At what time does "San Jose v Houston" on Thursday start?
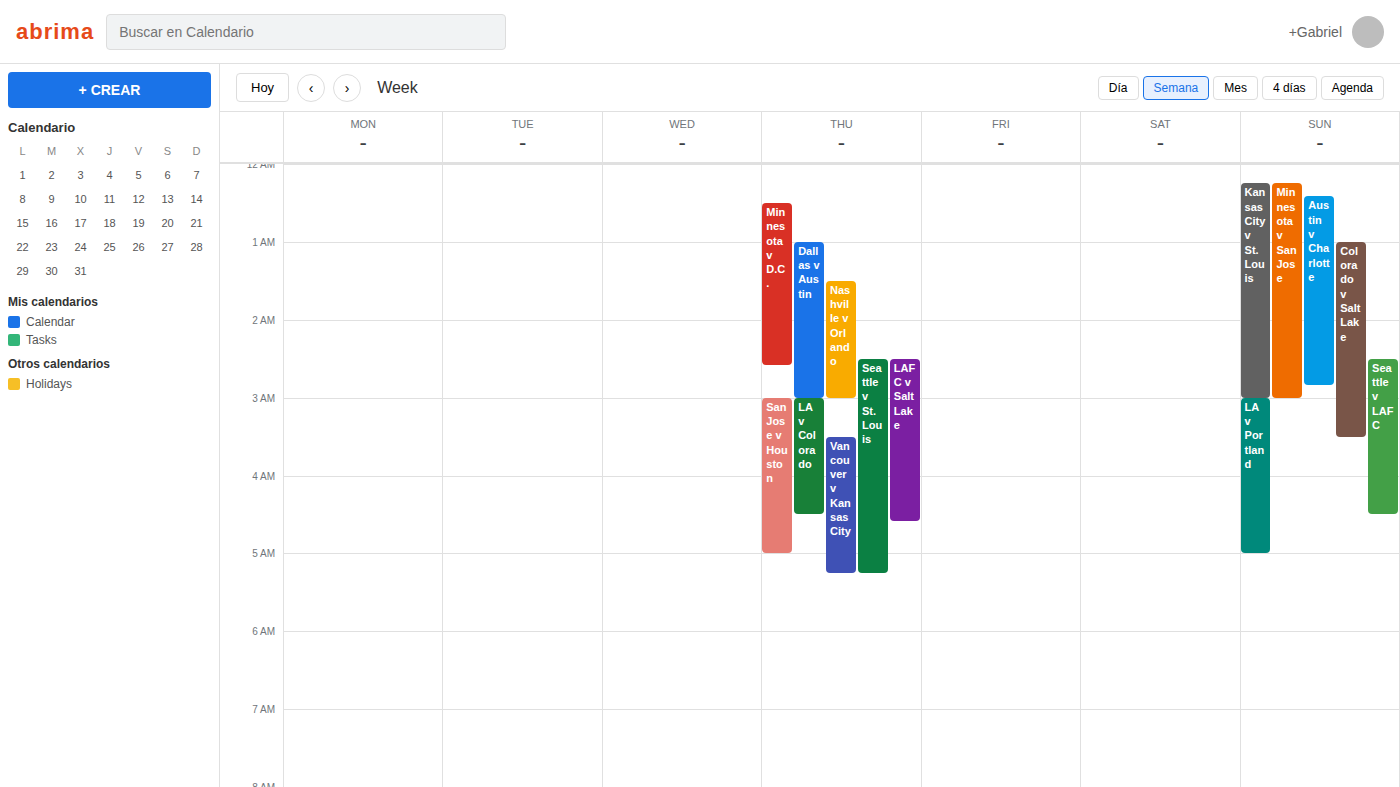
03:00